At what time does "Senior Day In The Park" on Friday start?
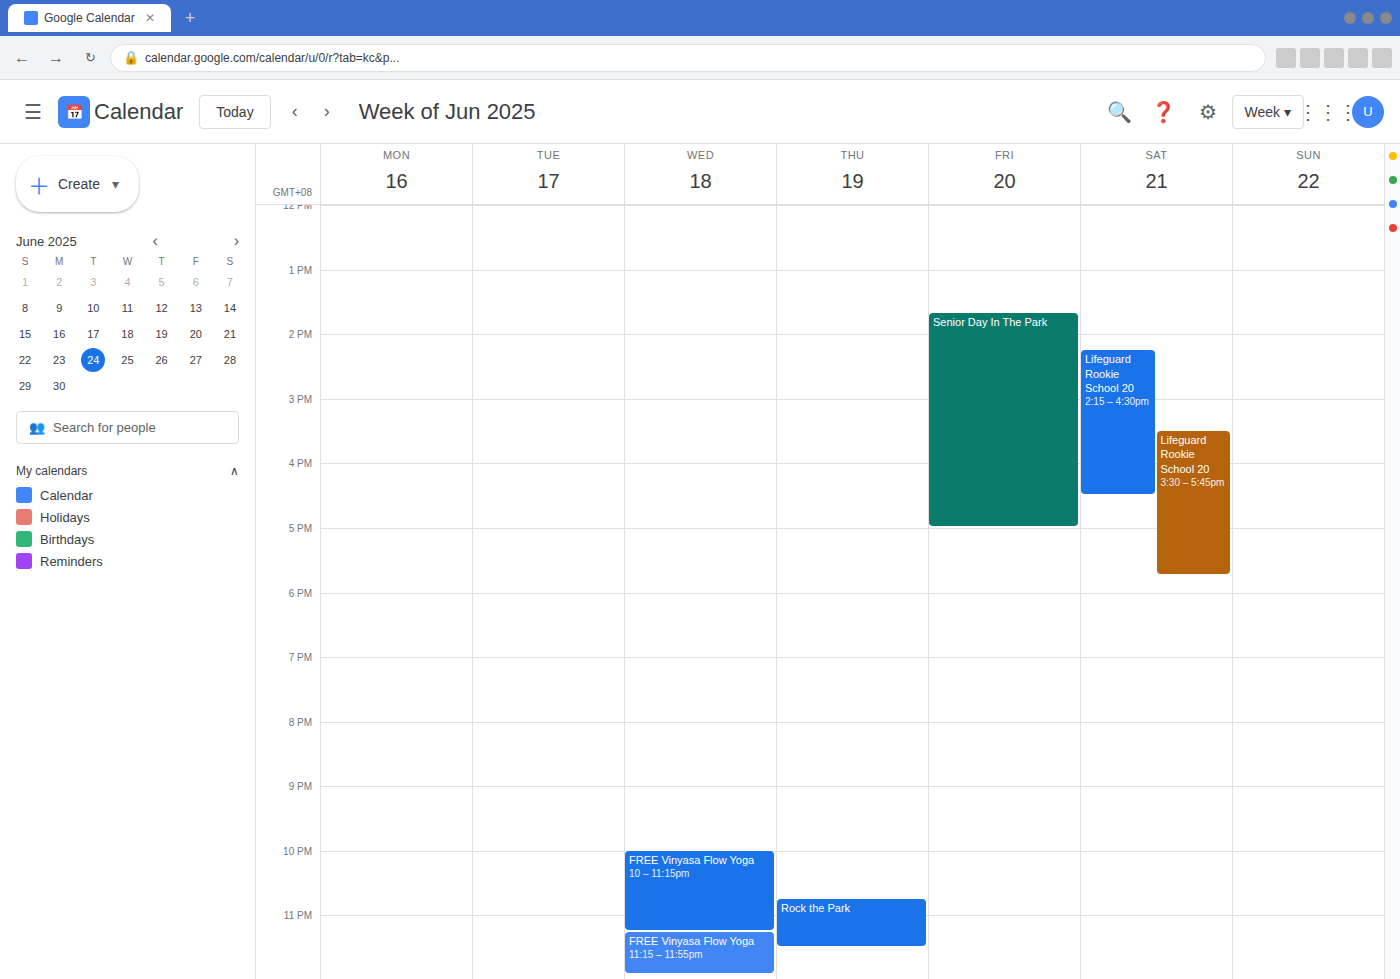
1:40 PM